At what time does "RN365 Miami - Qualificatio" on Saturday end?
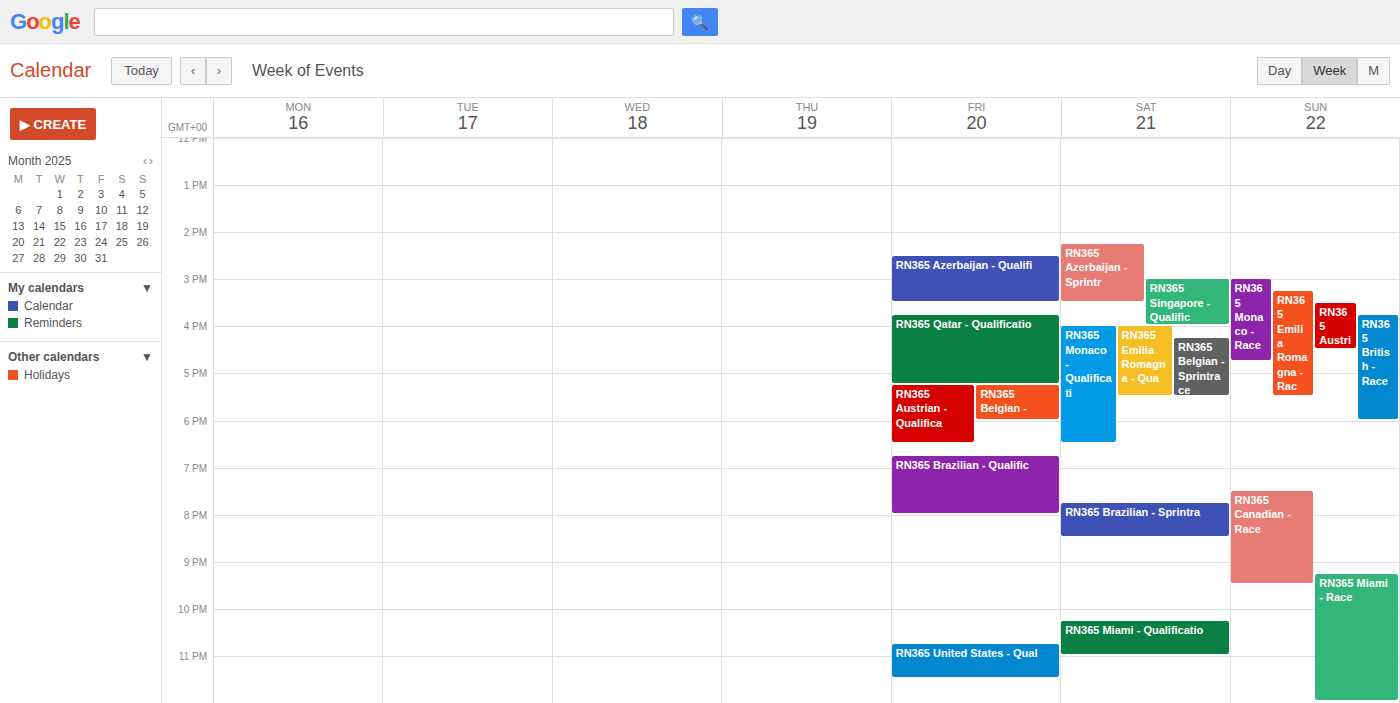
11:00 PM